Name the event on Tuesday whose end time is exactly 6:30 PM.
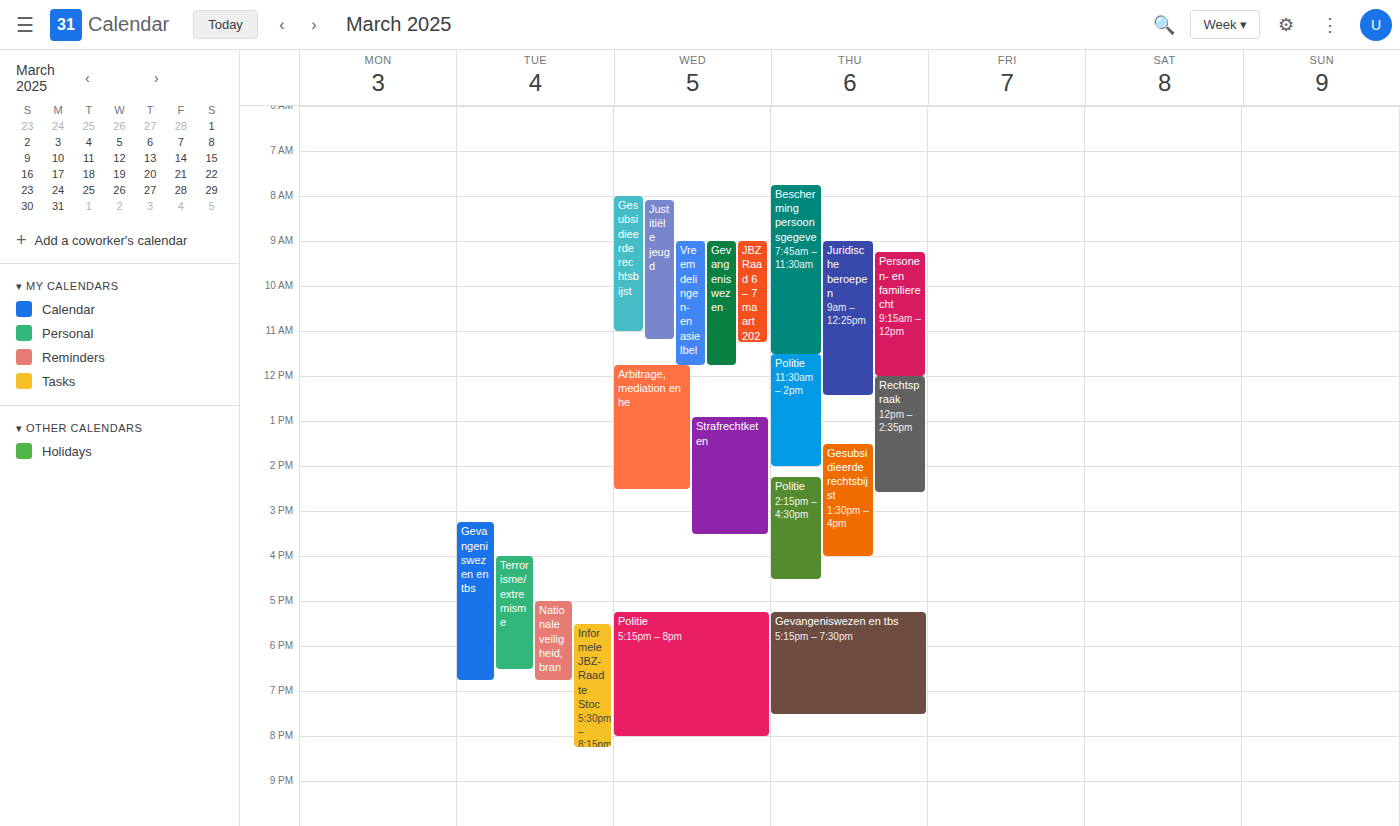
"Terrorisme/extremisme"